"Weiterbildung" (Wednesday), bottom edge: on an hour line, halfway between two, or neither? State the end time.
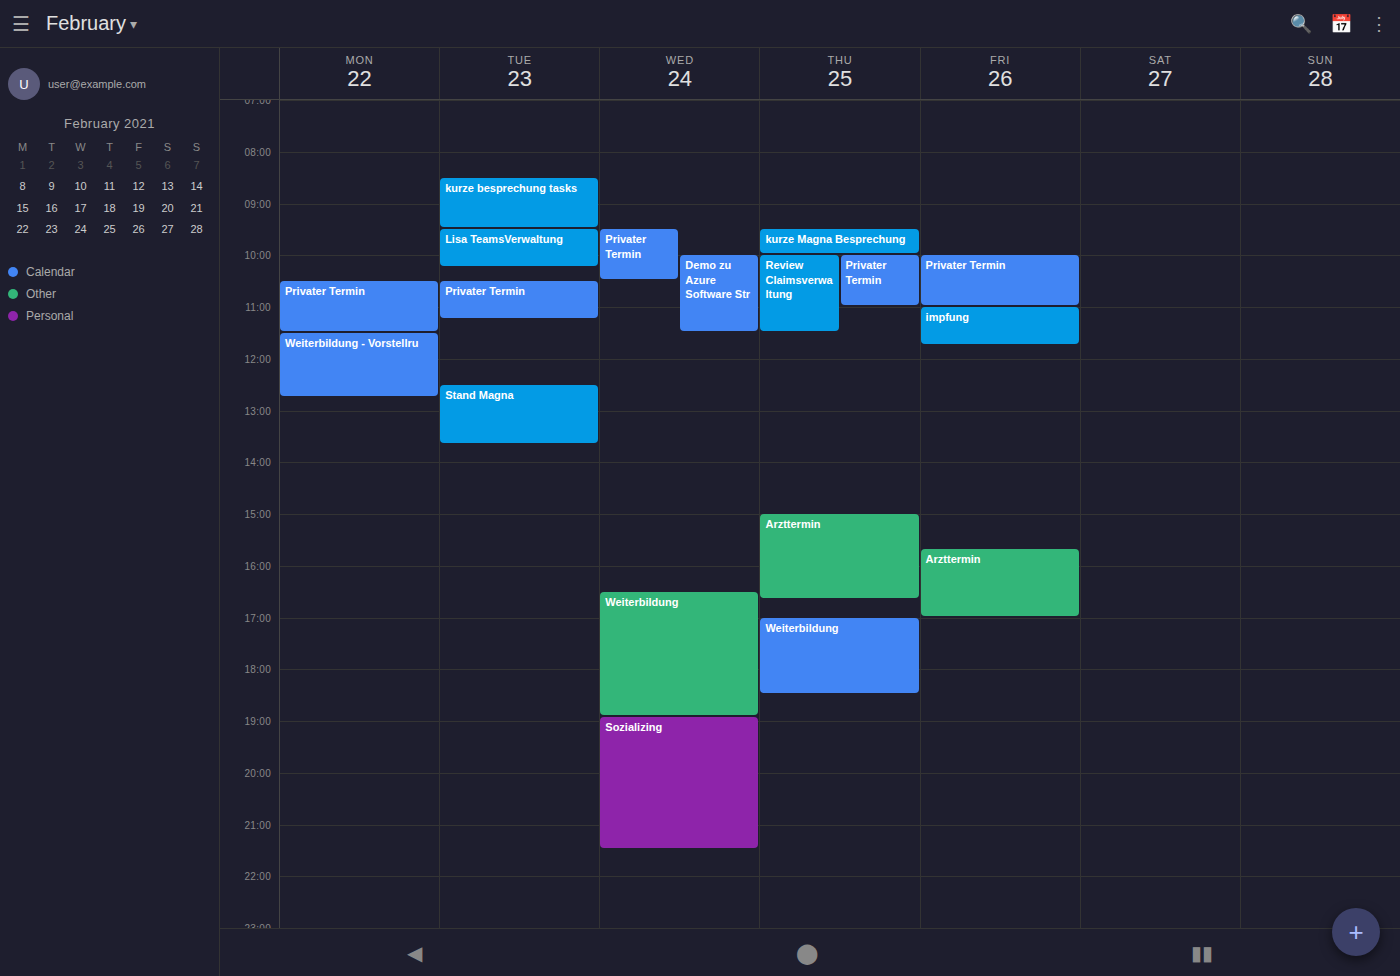
6:55 PM -- neither: 55 minutes below the 6 PM line and 5 minutes above the 7 PM line.